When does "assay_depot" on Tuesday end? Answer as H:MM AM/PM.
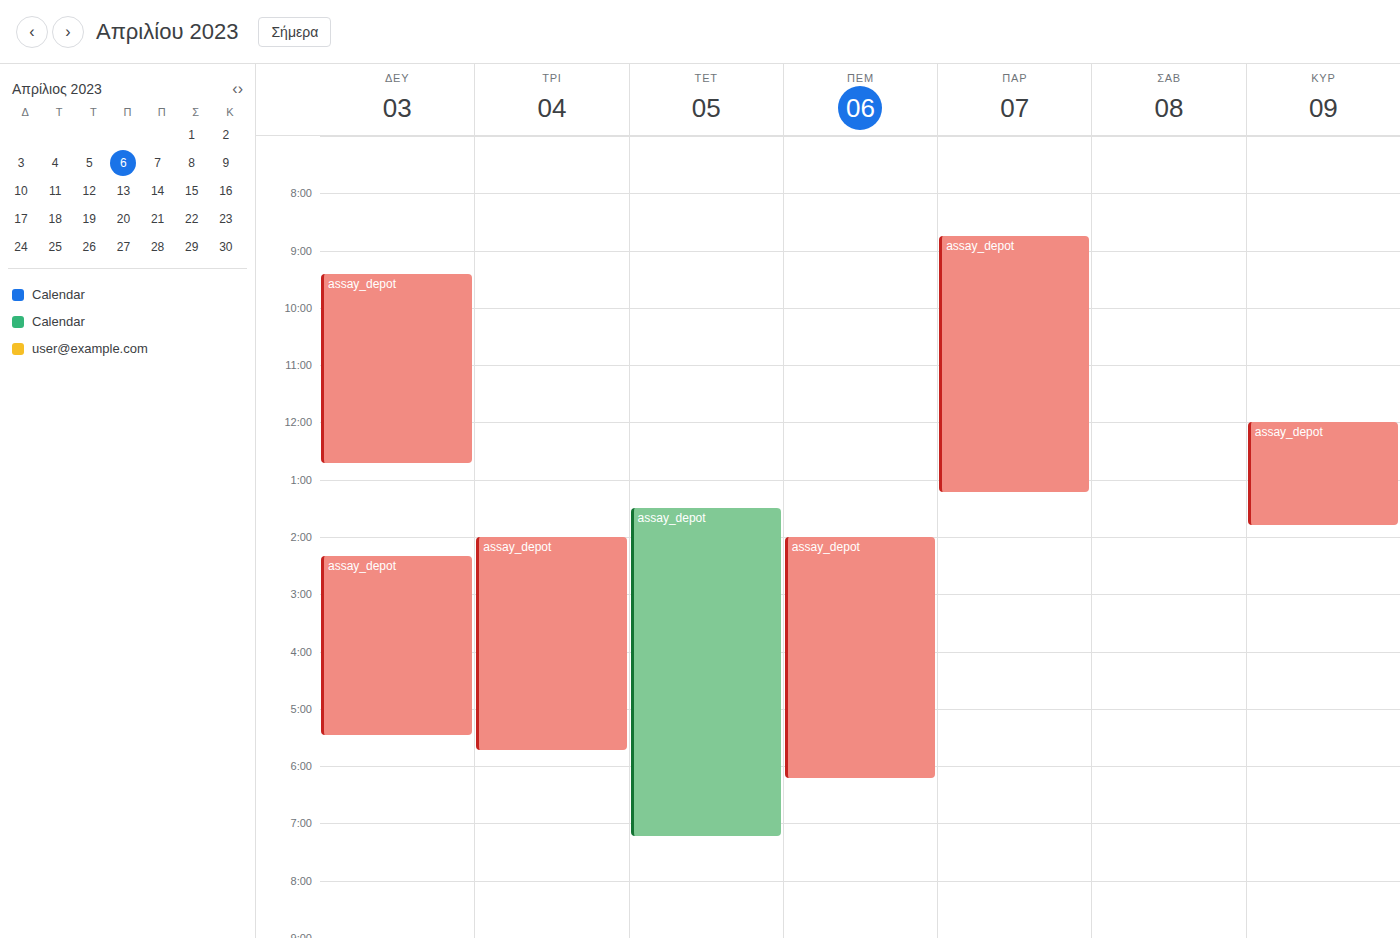
5:45 PM